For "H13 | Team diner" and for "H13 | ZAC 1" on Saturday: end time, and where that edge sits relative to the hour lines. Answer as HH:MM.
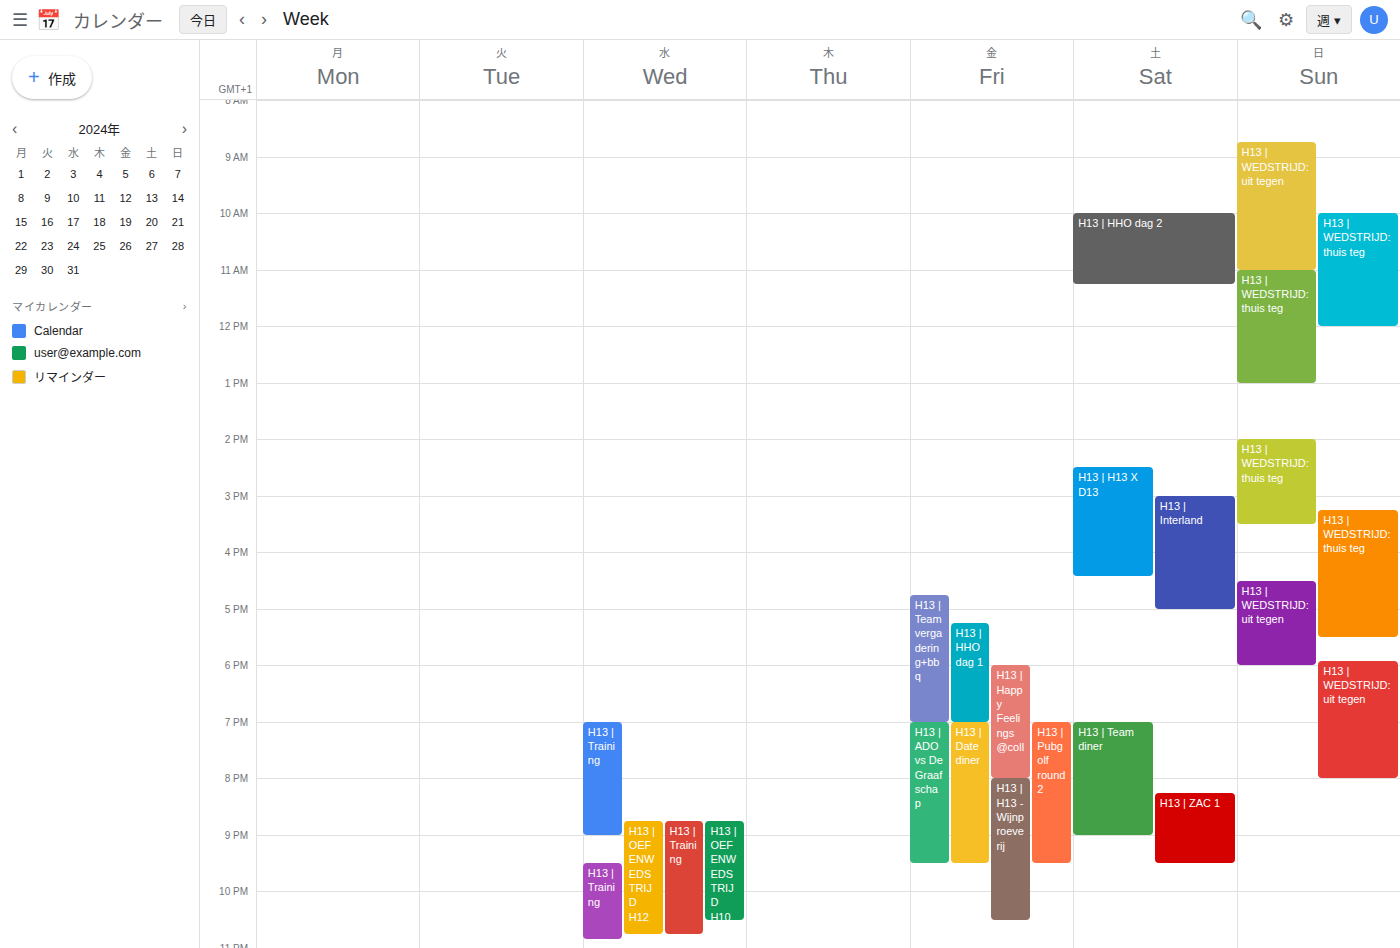
"H13 | Team diner": 21:00, exactly on the 21:00 line. "H13 | ZAC 1": 21:30, halfway between the 21:00 and 22:00 lines.